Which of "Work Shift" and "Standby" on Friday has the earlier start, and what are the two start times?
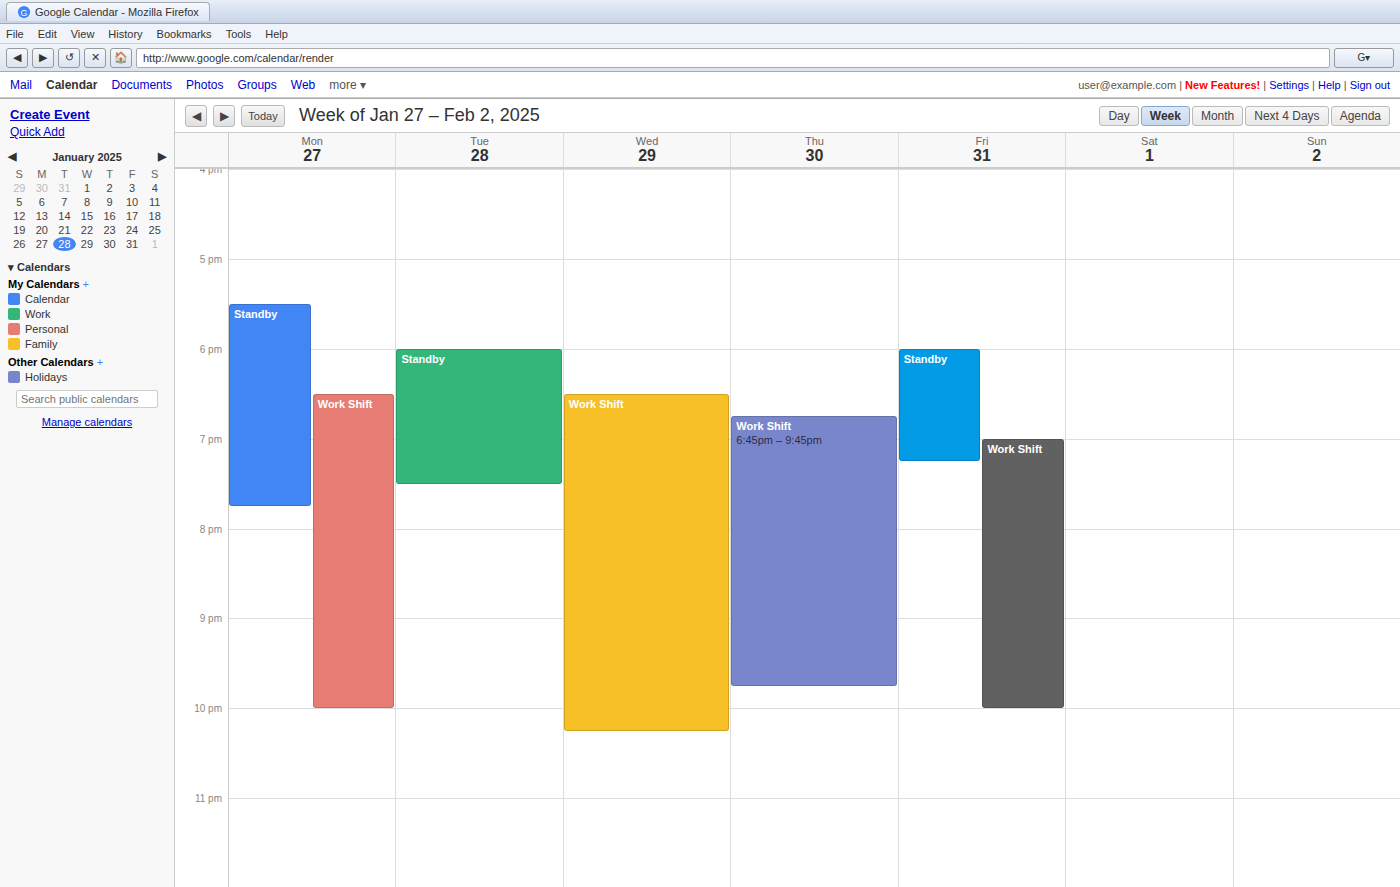
"Standby" 6:00 PM; "Work Shift" 7:00 PM.